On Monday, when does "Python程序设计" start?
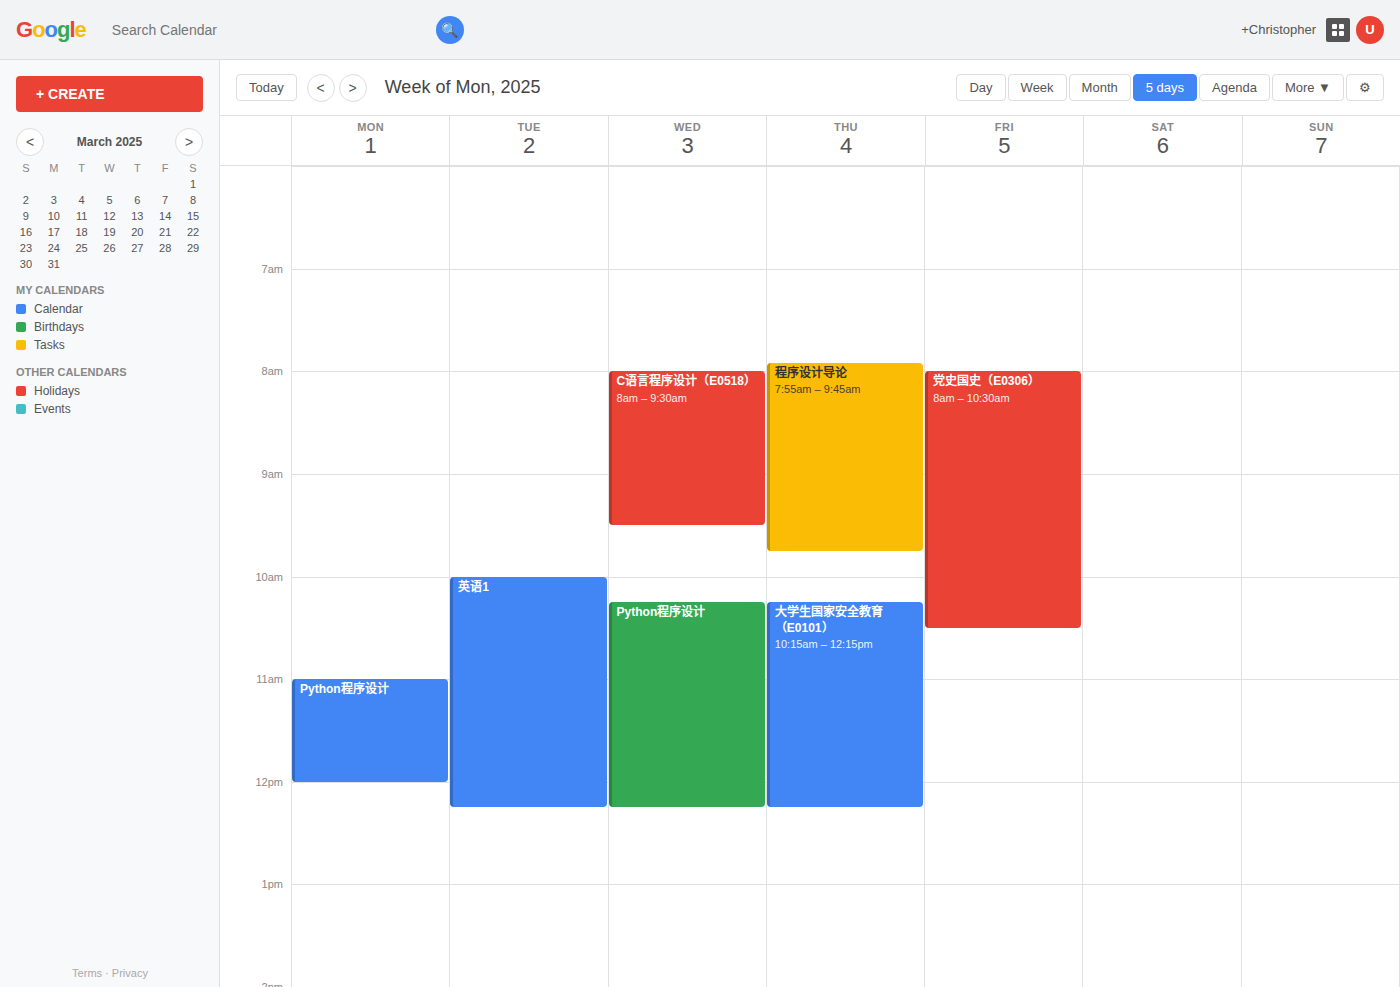
11:00 AM